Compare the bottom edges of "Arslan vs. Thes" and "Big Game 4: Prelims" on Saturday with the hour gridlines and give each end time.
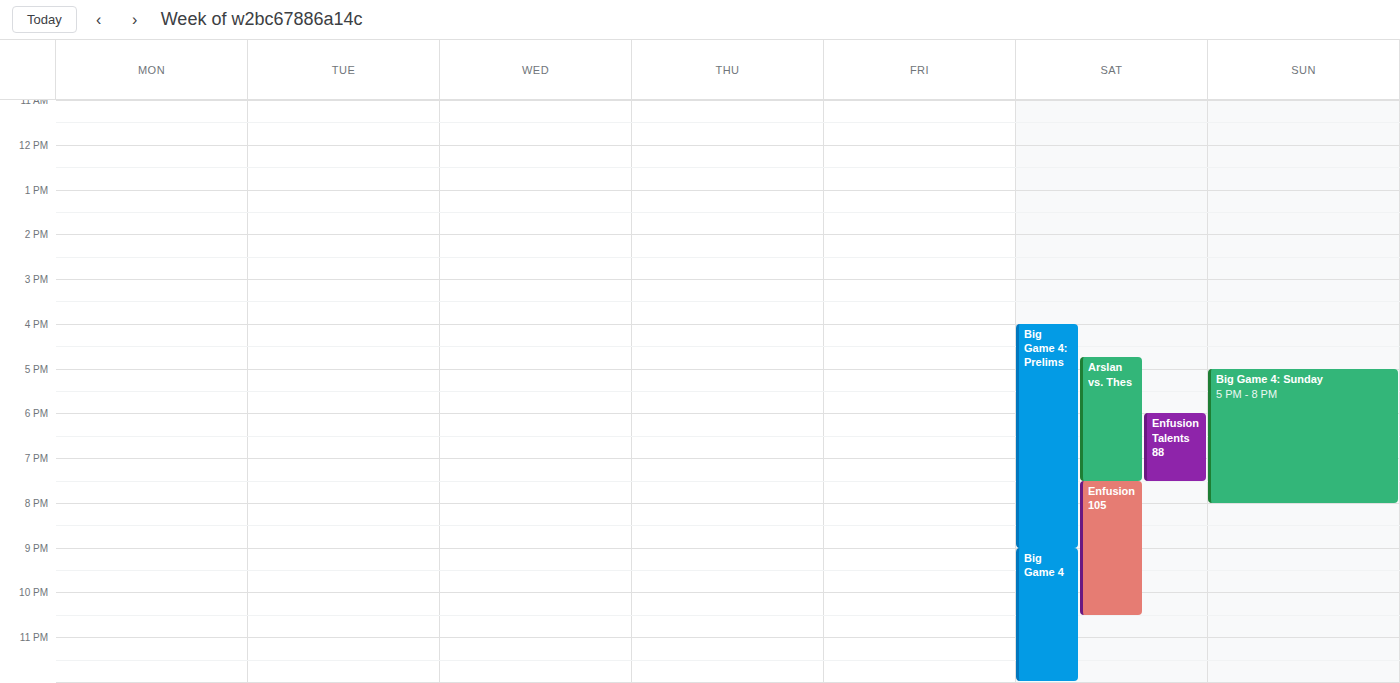
"Arslan vs. Thes": 19:30, halfway between the 19:00 and 20:00 lines. "Big Game 4: Prelims": 21:00, exactly on the 21:00 line.